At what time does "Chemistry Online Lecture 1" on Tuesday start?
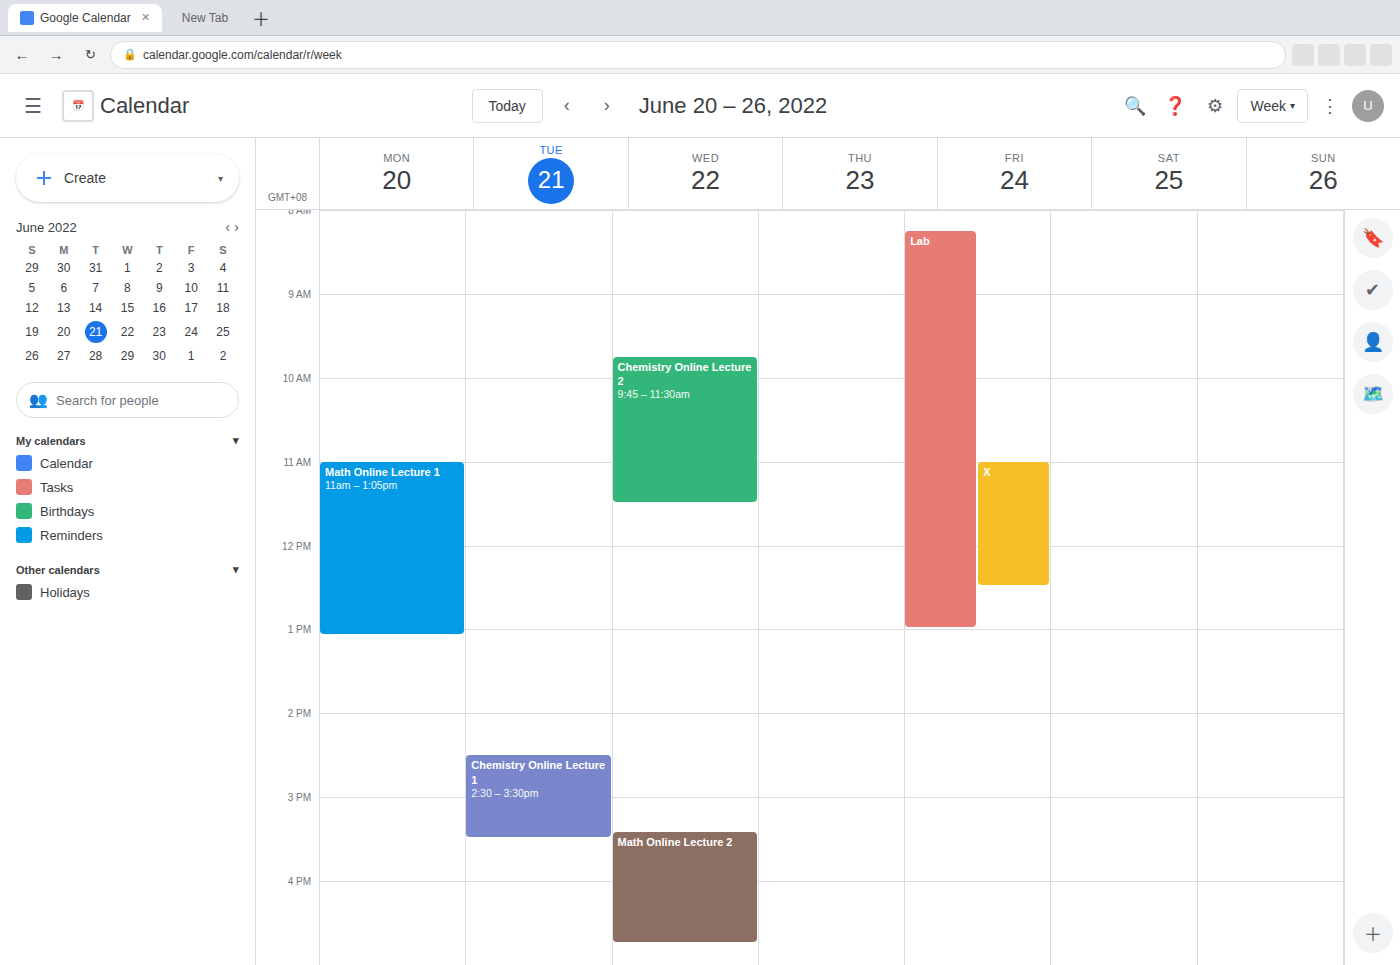
2:30 PM